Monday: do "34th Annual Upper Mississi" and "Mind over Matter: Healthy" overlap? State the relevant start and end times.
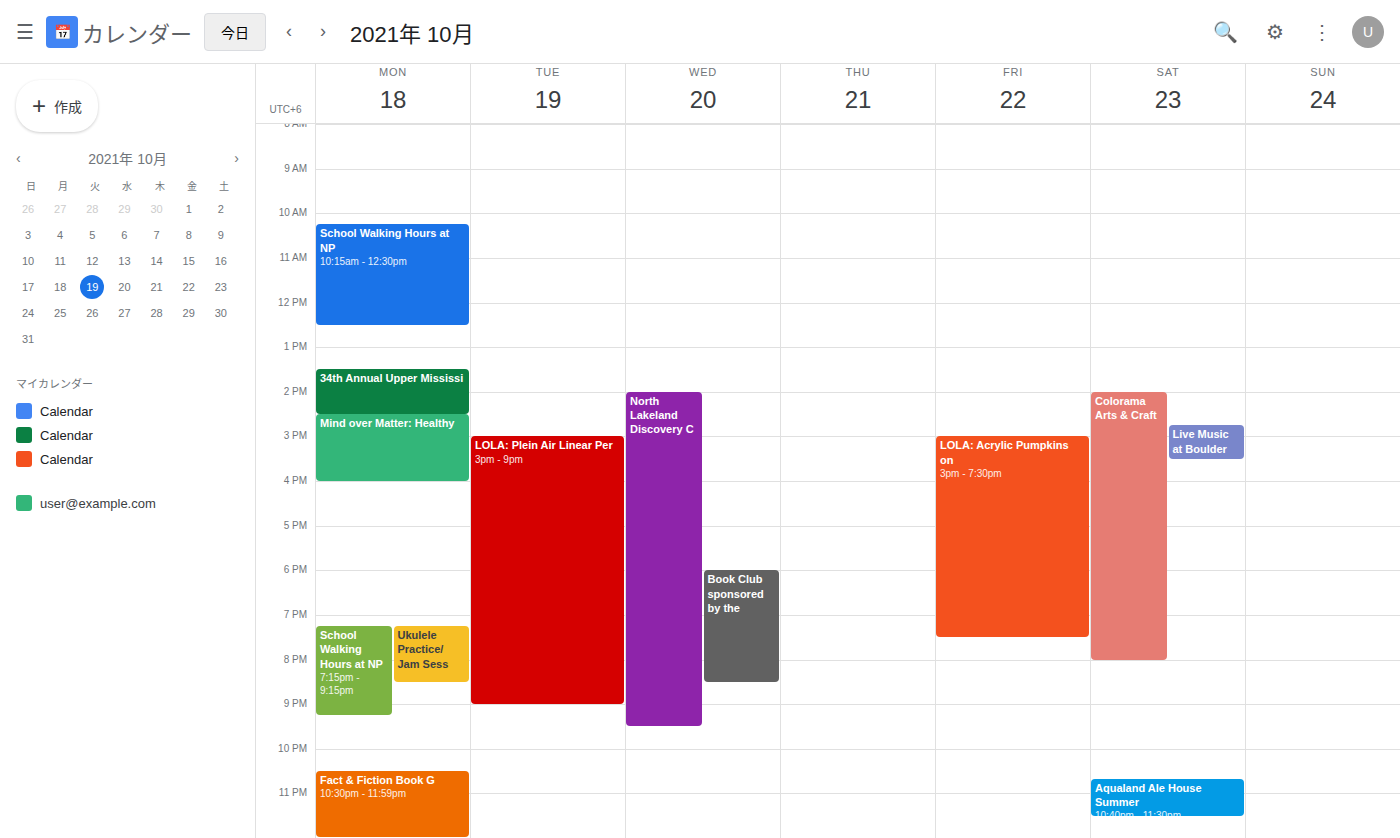
"34th Annual Upper Mississi" ends at 2:30 PM, exactly when "Mind over Matter: Healthy" starts -- they touch but do not overlap.